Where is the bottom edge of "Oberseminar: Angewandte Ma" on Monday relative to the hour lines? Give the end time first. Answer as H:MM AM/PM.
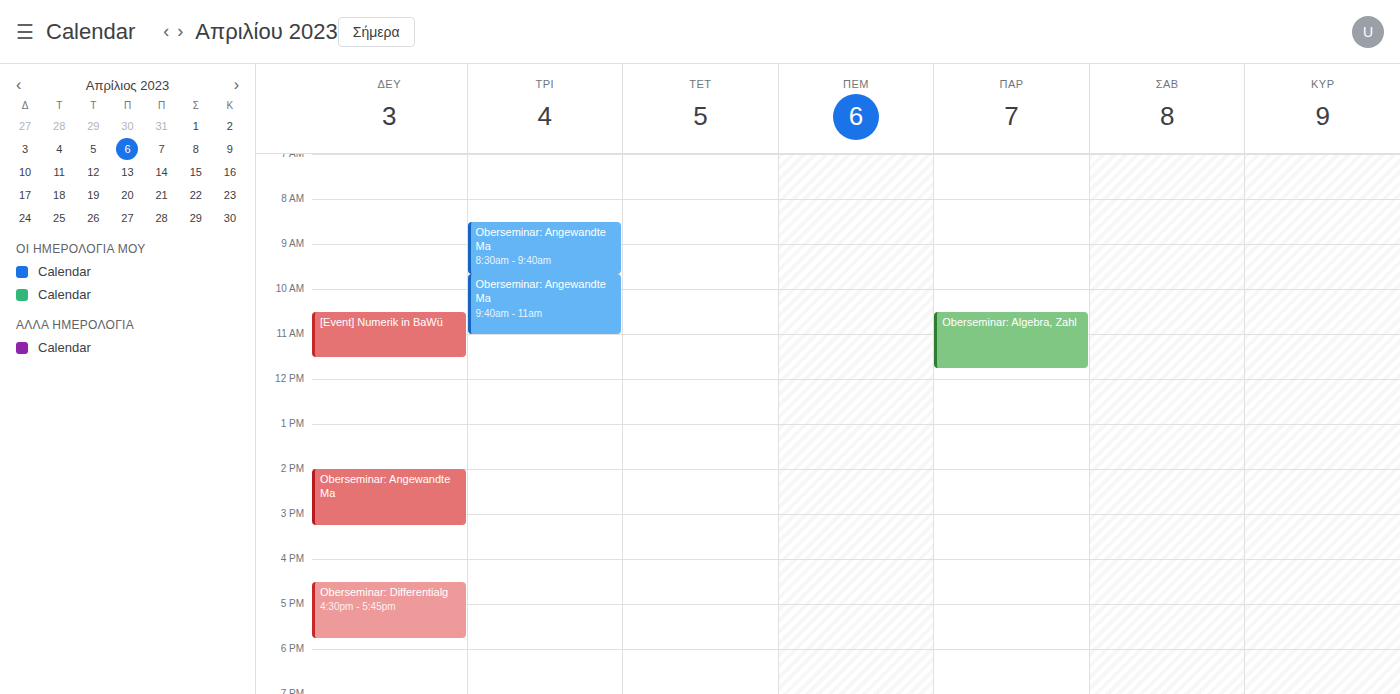
3:15 PM -- neither: a quarter of the way from the 3 PM line to the 4 PM line.